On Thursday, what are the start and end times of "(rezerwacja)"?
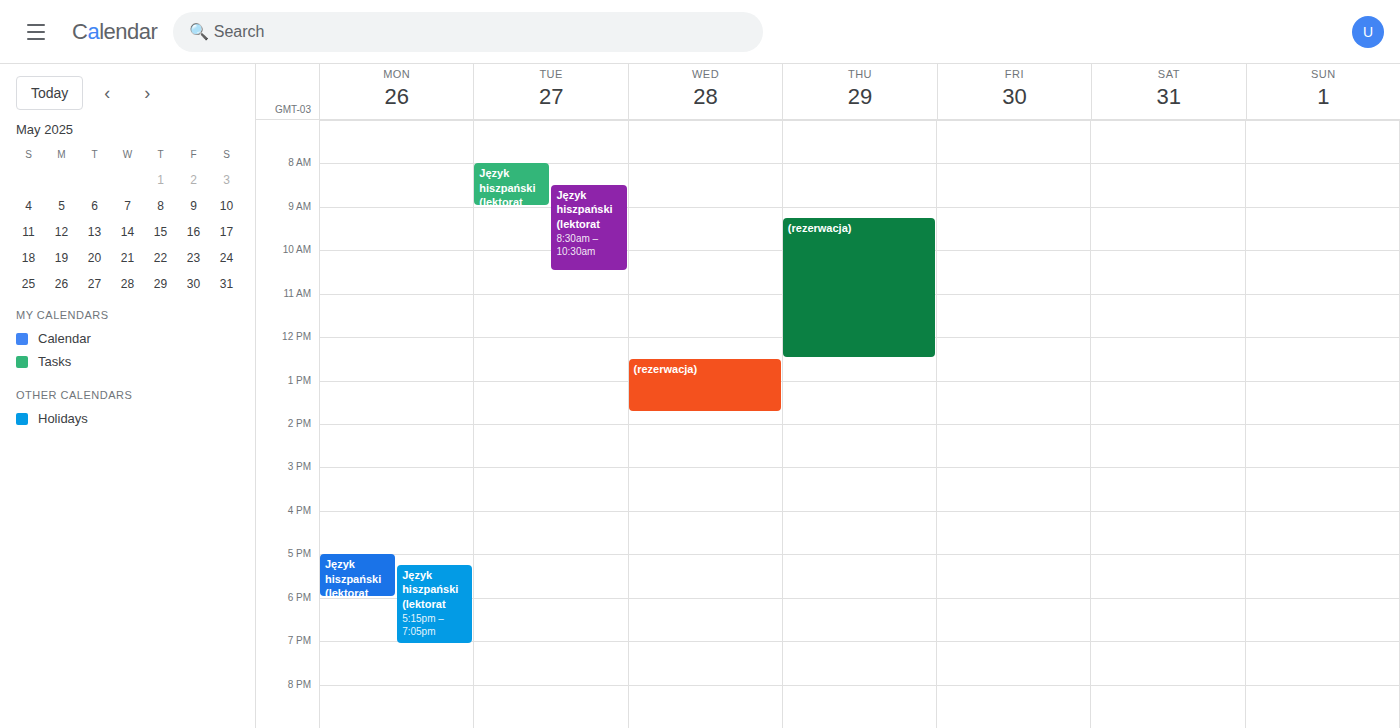
9:15 AM to 12:30 PM